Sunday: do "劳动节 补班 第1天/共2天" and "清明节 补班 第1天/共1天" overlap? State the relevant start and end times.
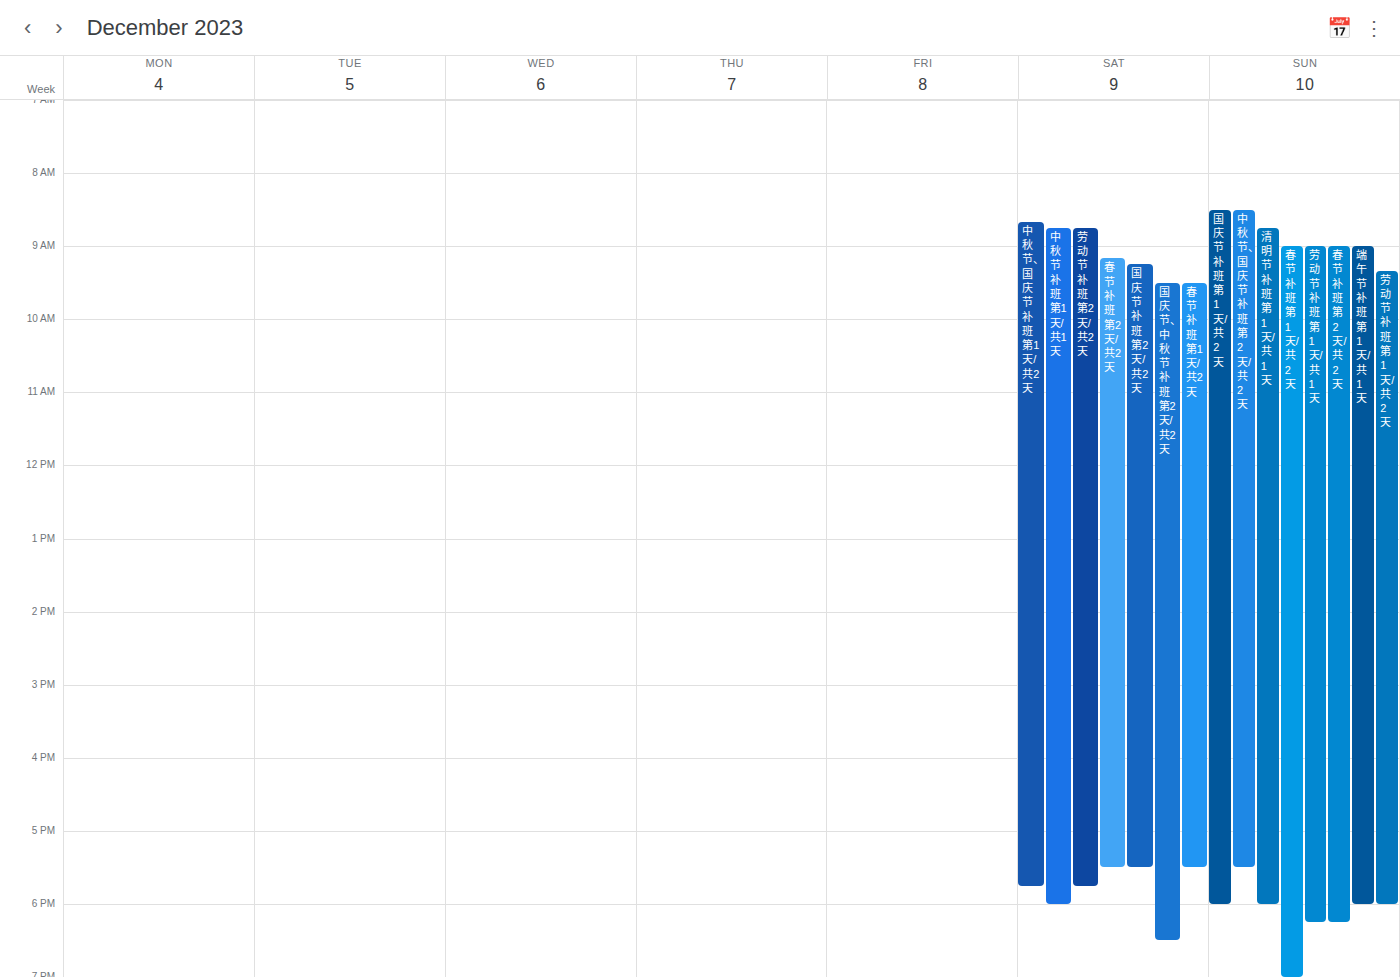
"劳动节 补班 第1天/共2天" runs 9:20 AM to 6:00 PM, inside "清明节 补班 第1天/共1天" -- they overlap.